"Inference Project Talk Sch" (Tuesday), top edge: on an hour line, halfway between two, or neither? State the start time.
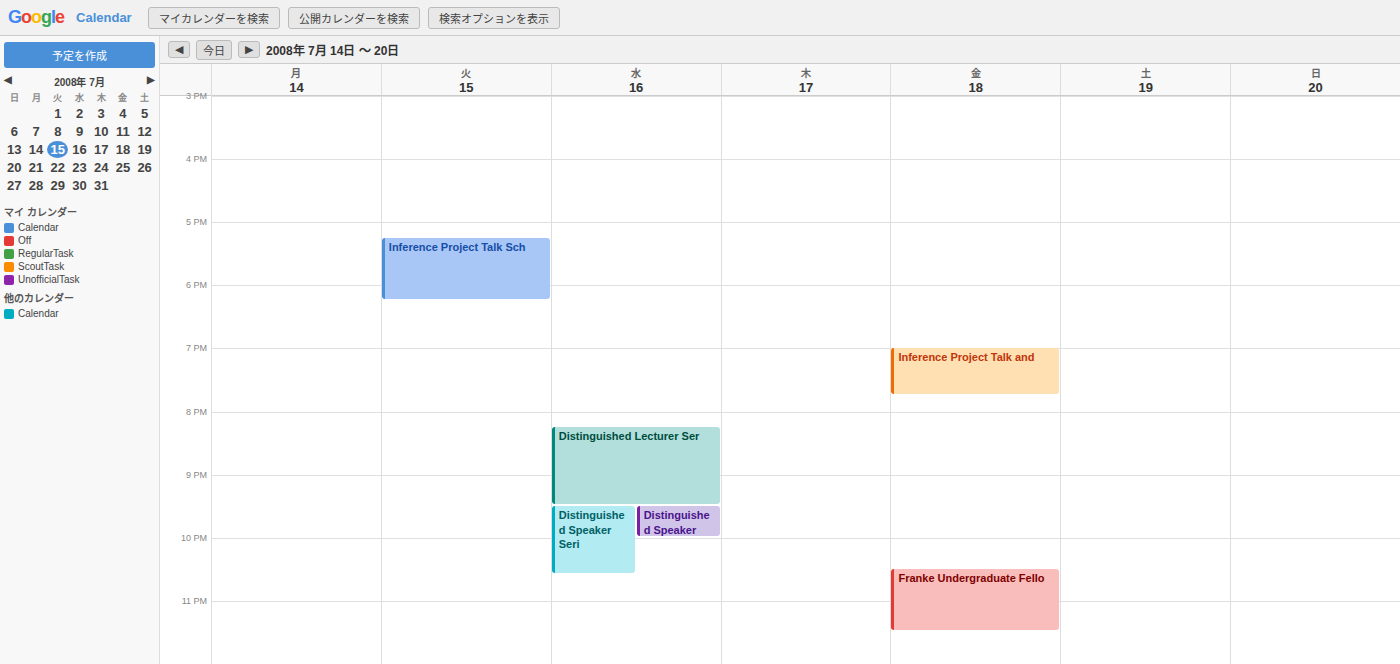
5:15 PM -- neither: a quarter of the way from the 5 PM line to the 6 PM line.